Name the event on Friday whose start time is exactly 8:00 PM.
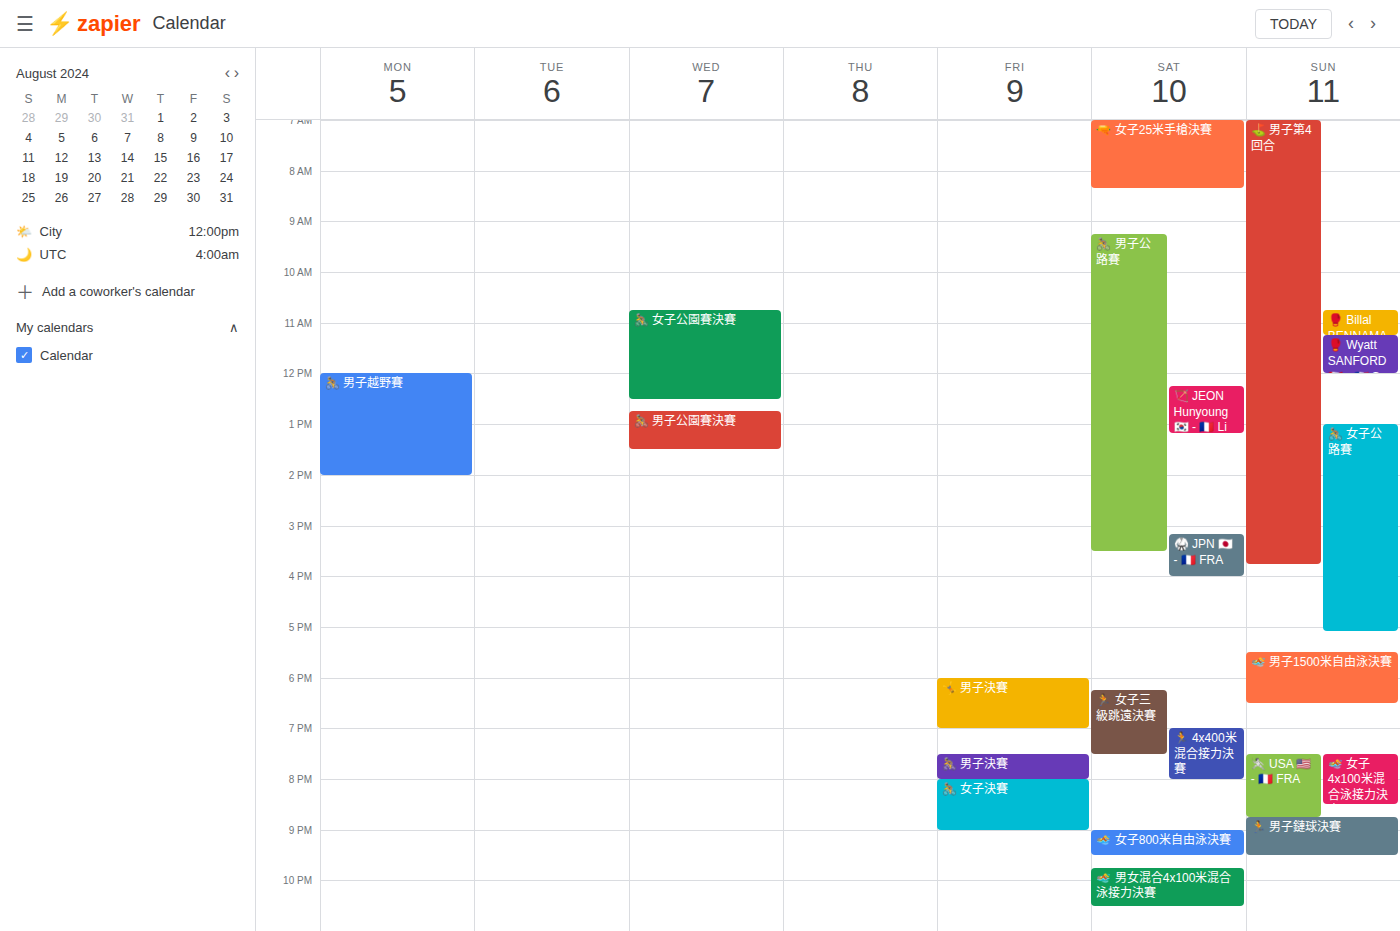
"🚴 女子決賽"